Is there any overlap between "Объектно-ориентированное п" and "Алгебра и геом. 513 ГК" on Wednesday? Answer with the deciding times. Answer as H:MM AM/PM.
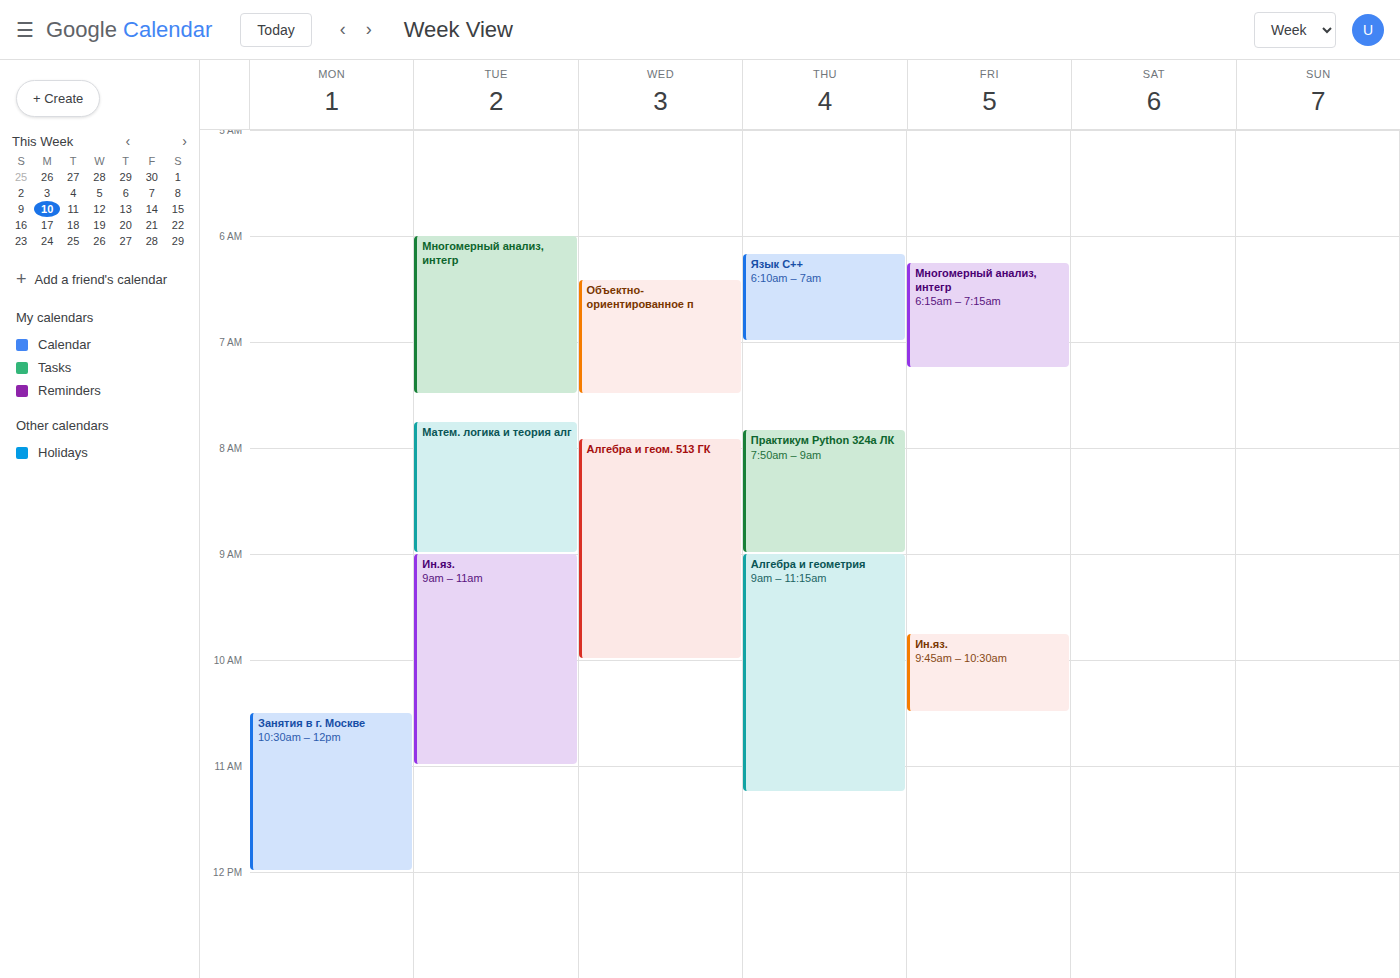
"Объектно-ориентированное п" ends at 7:30 AM and "Алгебра и геом. 513 ГК" starts at 7:55 AM -- no overlap.